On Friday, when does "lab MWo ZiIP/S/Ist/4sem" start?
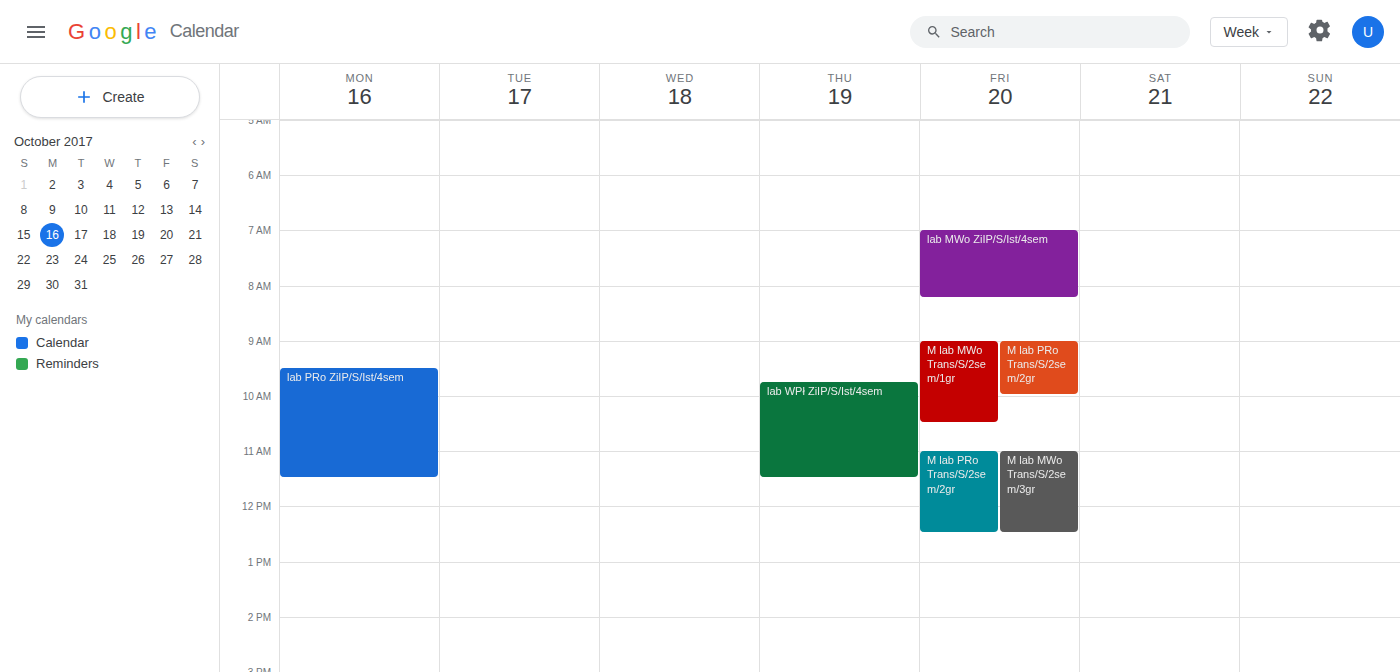
7:00 AM